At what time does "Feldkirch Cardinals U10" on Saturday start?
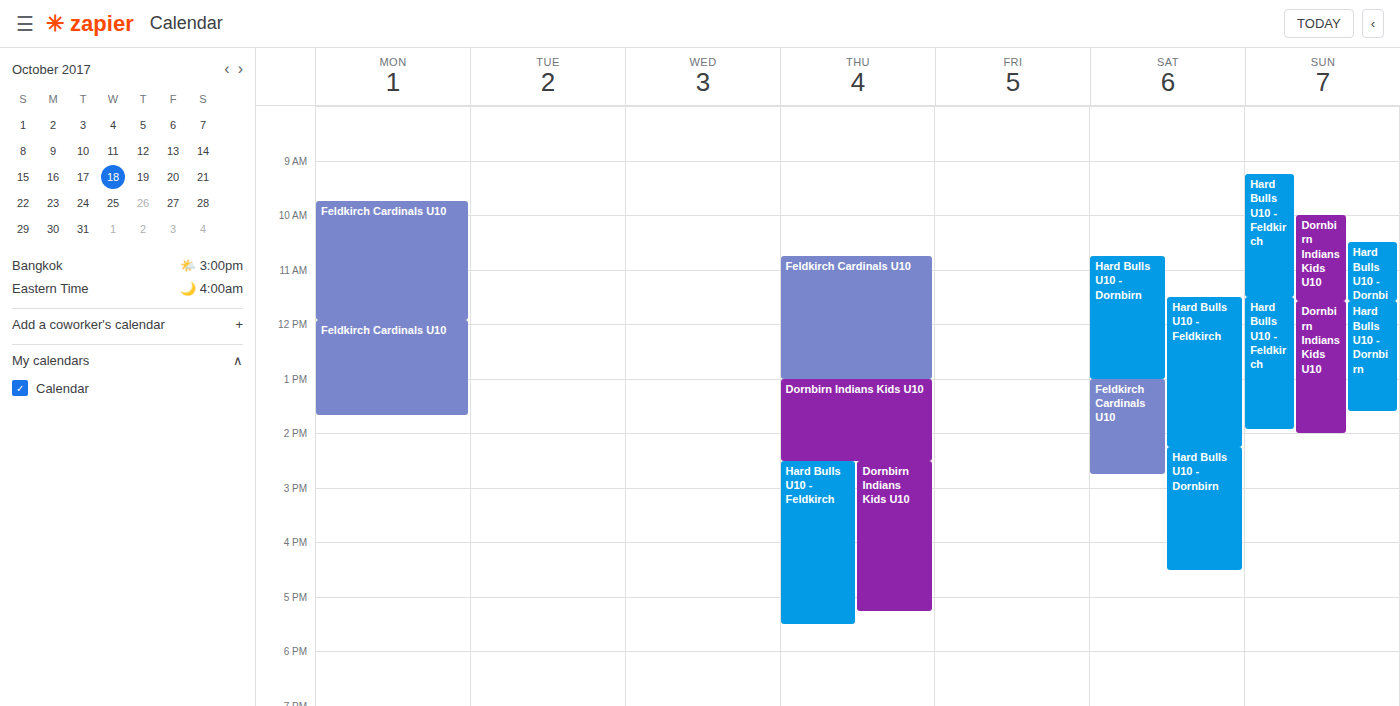
1:00 PM